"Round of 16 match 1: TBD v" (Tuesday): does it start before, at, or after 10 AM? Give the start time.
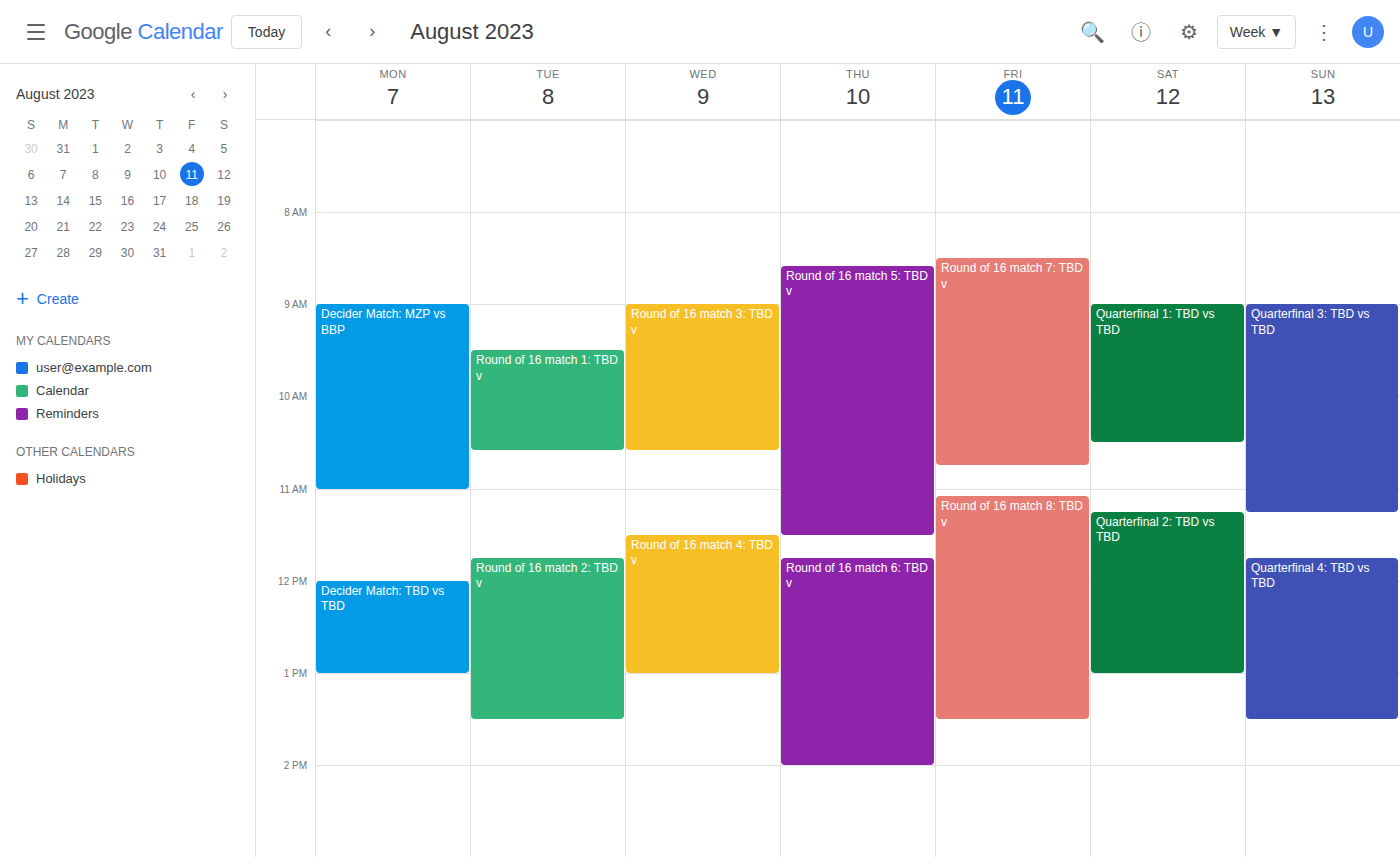
9:30 AM -- before 10 AM, 30 minutes above the 10 AM line.